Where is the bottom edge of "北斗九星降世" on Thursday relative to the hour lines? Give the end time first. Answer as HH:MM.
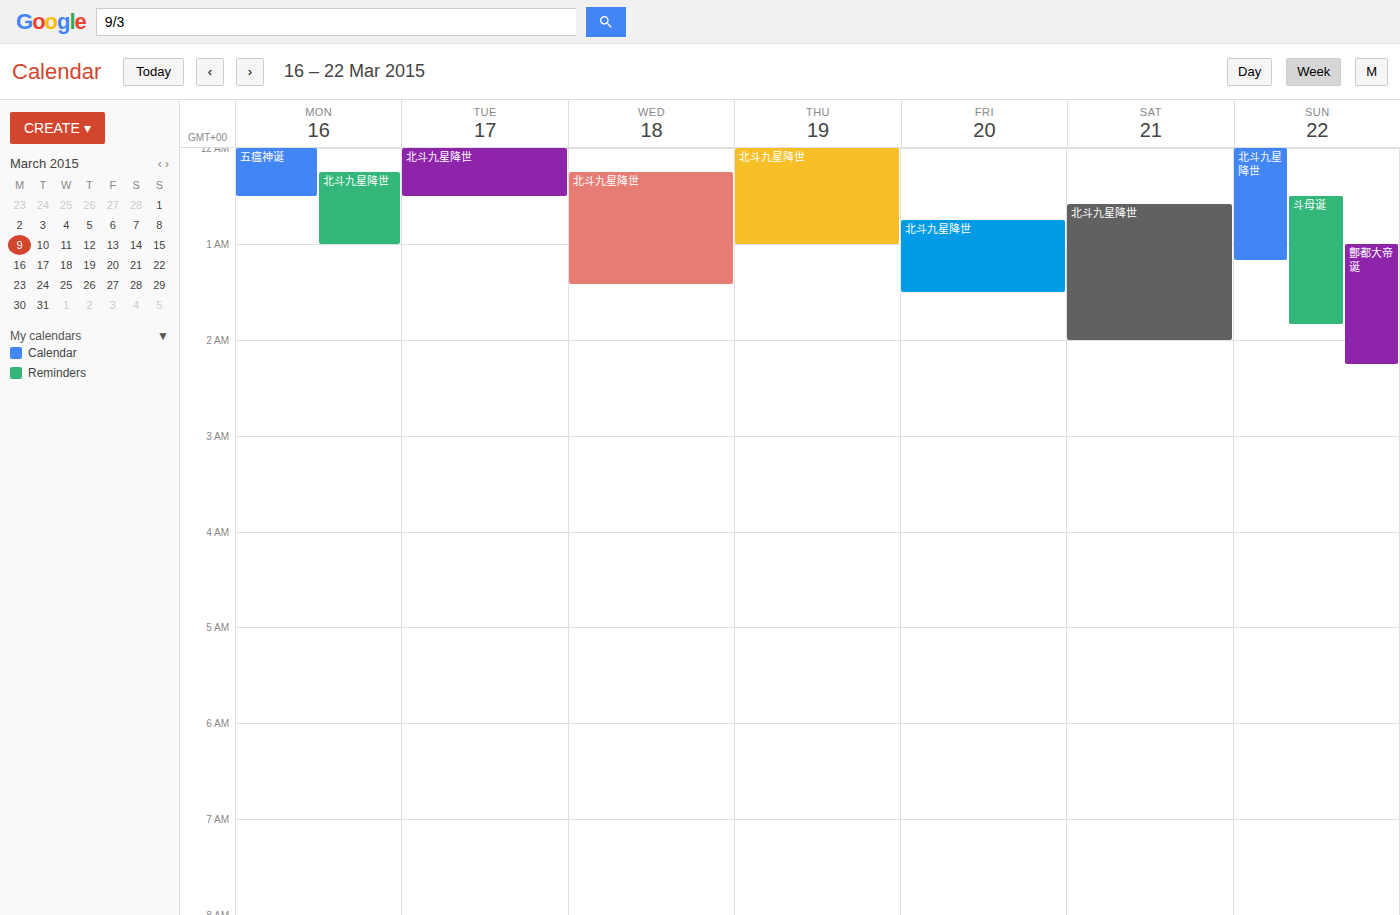
01:00 -- exactly on the 01:00 line.